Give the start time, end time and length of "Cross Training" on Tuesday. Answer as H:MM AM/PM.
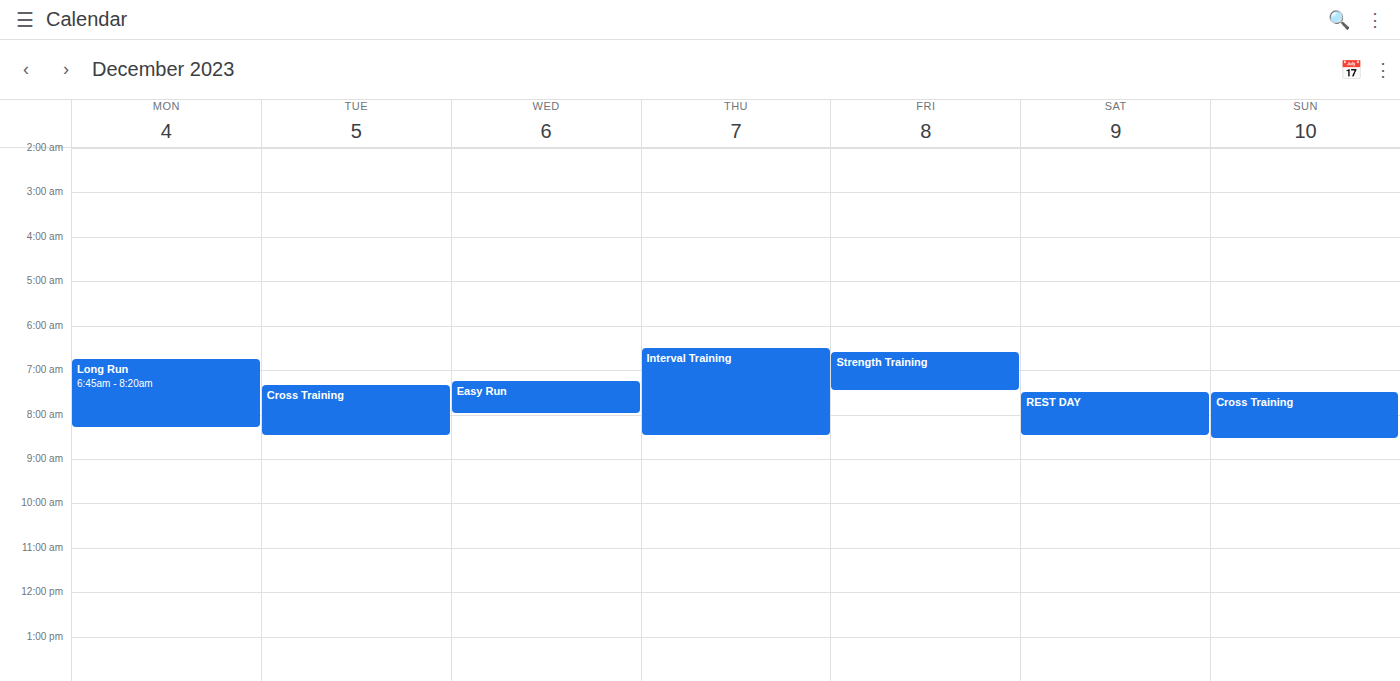
7:20 AM to 8:30 AM, 1 hour 10 minutes